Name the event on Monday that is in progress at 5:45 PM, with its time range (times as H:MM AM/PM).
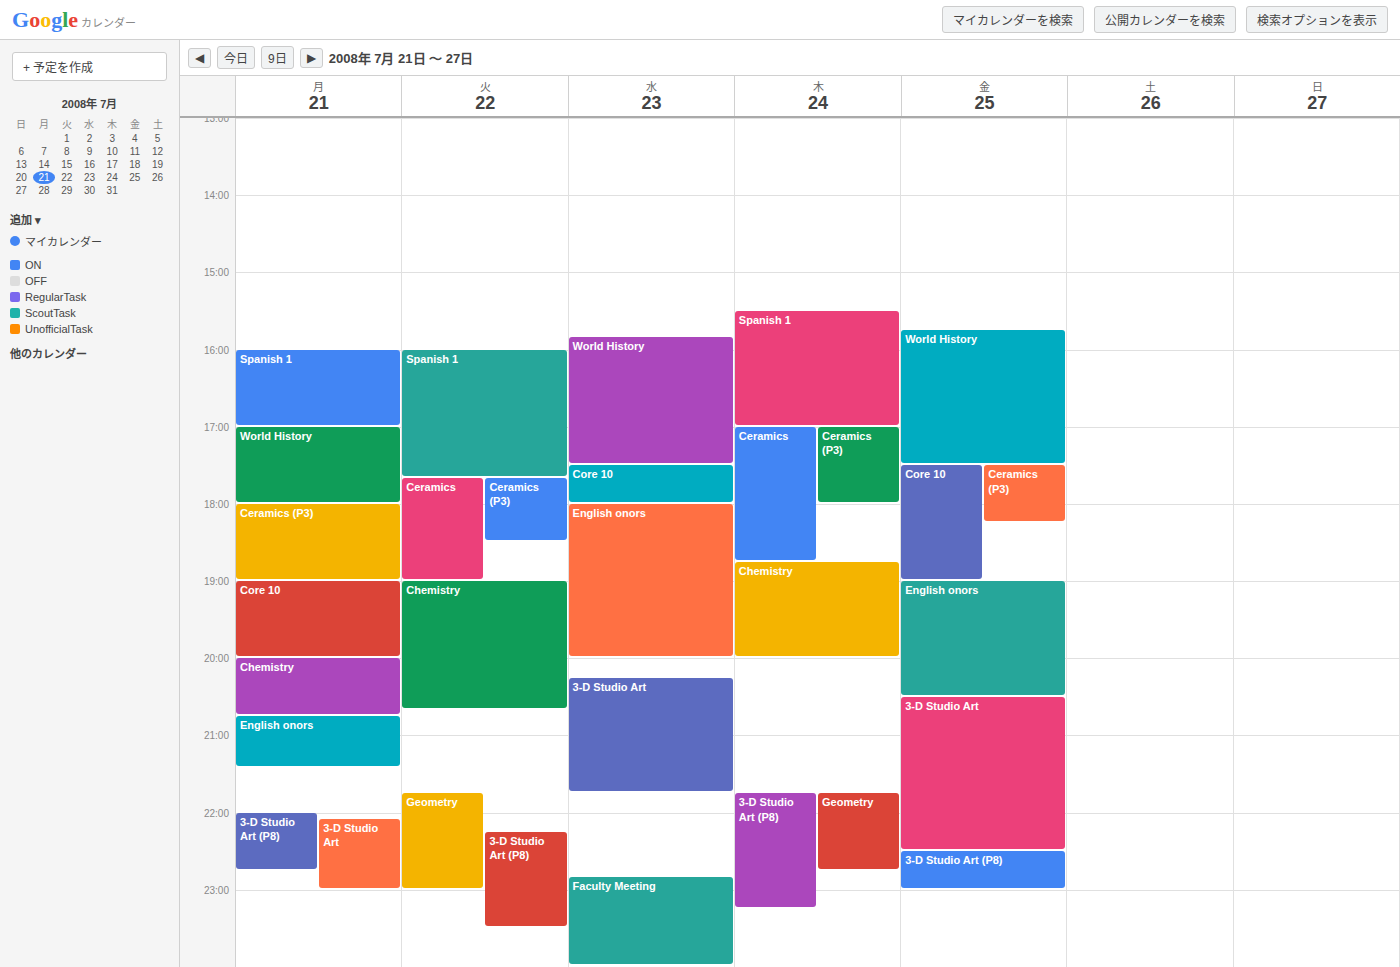
"World History", 5:00 PM to 6:00 PM